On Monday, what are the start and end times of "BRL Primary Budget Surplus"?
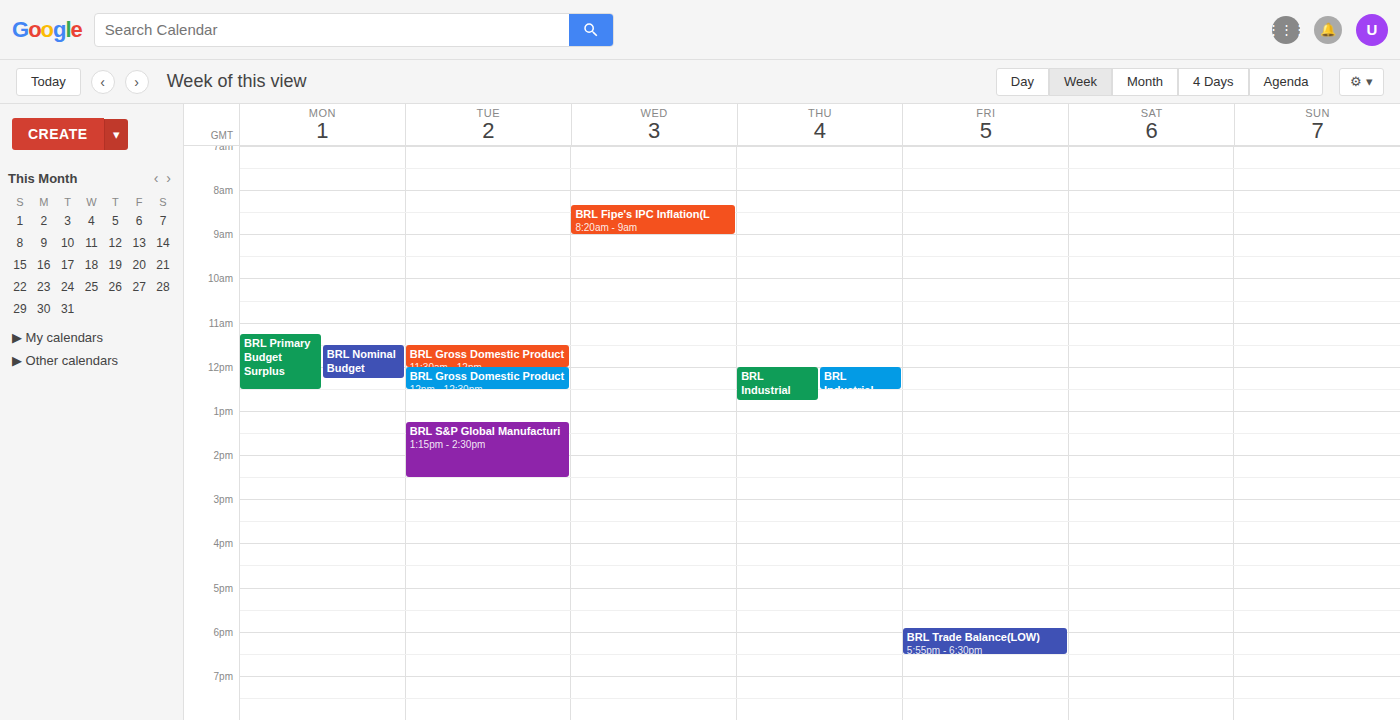
11:15 AM to 12:30 PM